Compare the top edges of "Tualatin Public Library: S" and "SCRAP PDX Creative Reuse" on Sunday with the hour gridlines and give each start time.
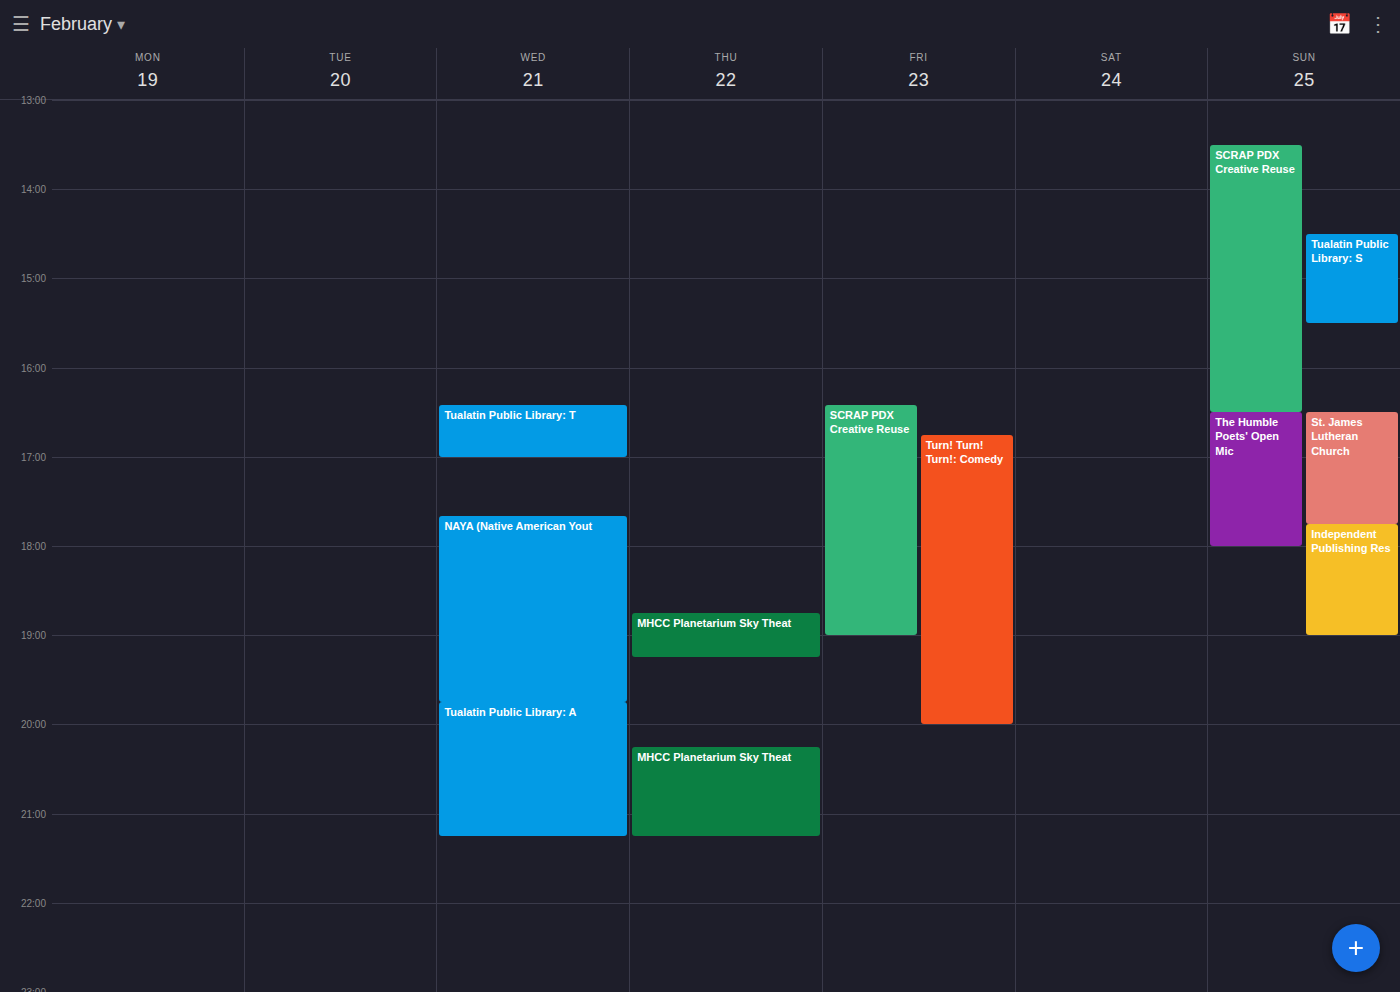
"Tualatin Public Library: S": 2:30 PM, halfway between the 2 PM and 3 PM lines. "SCRAP PDX Creative Reuse": 1:30 PM, halfway between the 1 PM and 2 PM lines.